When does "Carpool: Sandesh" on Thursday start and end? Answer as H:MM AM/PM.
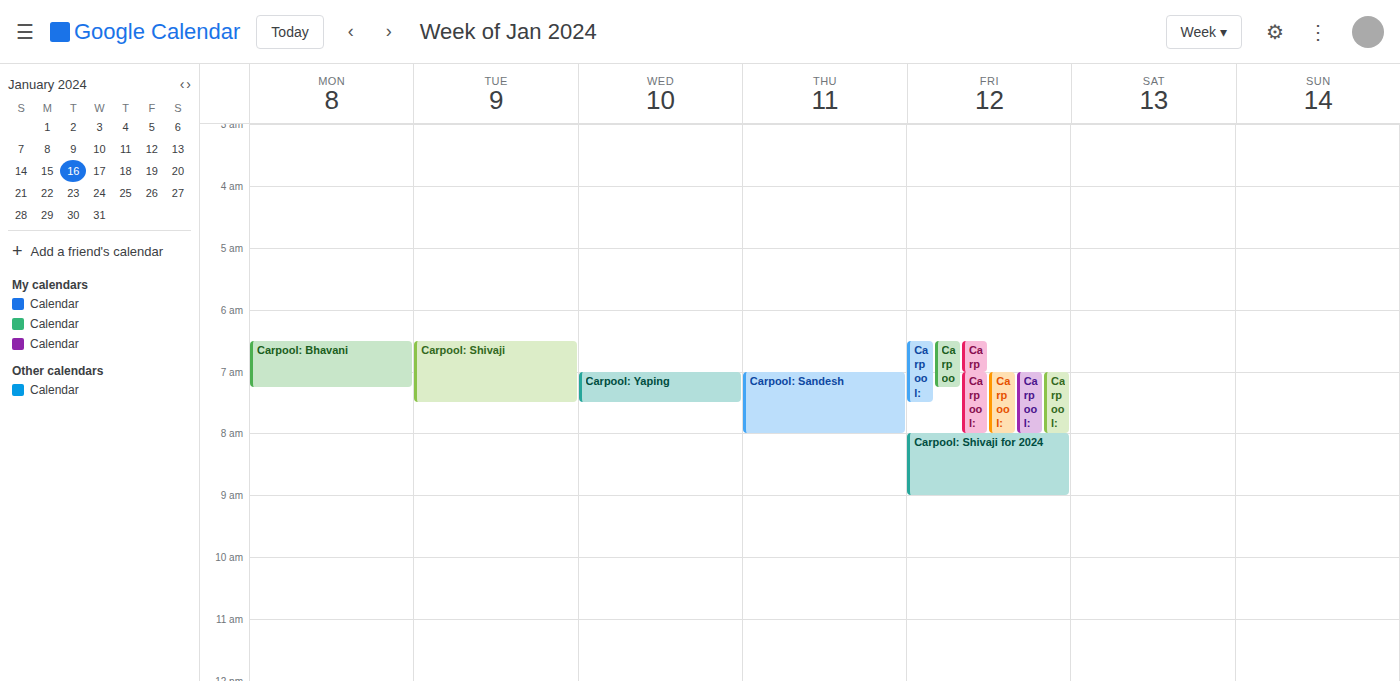
7:00 AM to 8:00 AM